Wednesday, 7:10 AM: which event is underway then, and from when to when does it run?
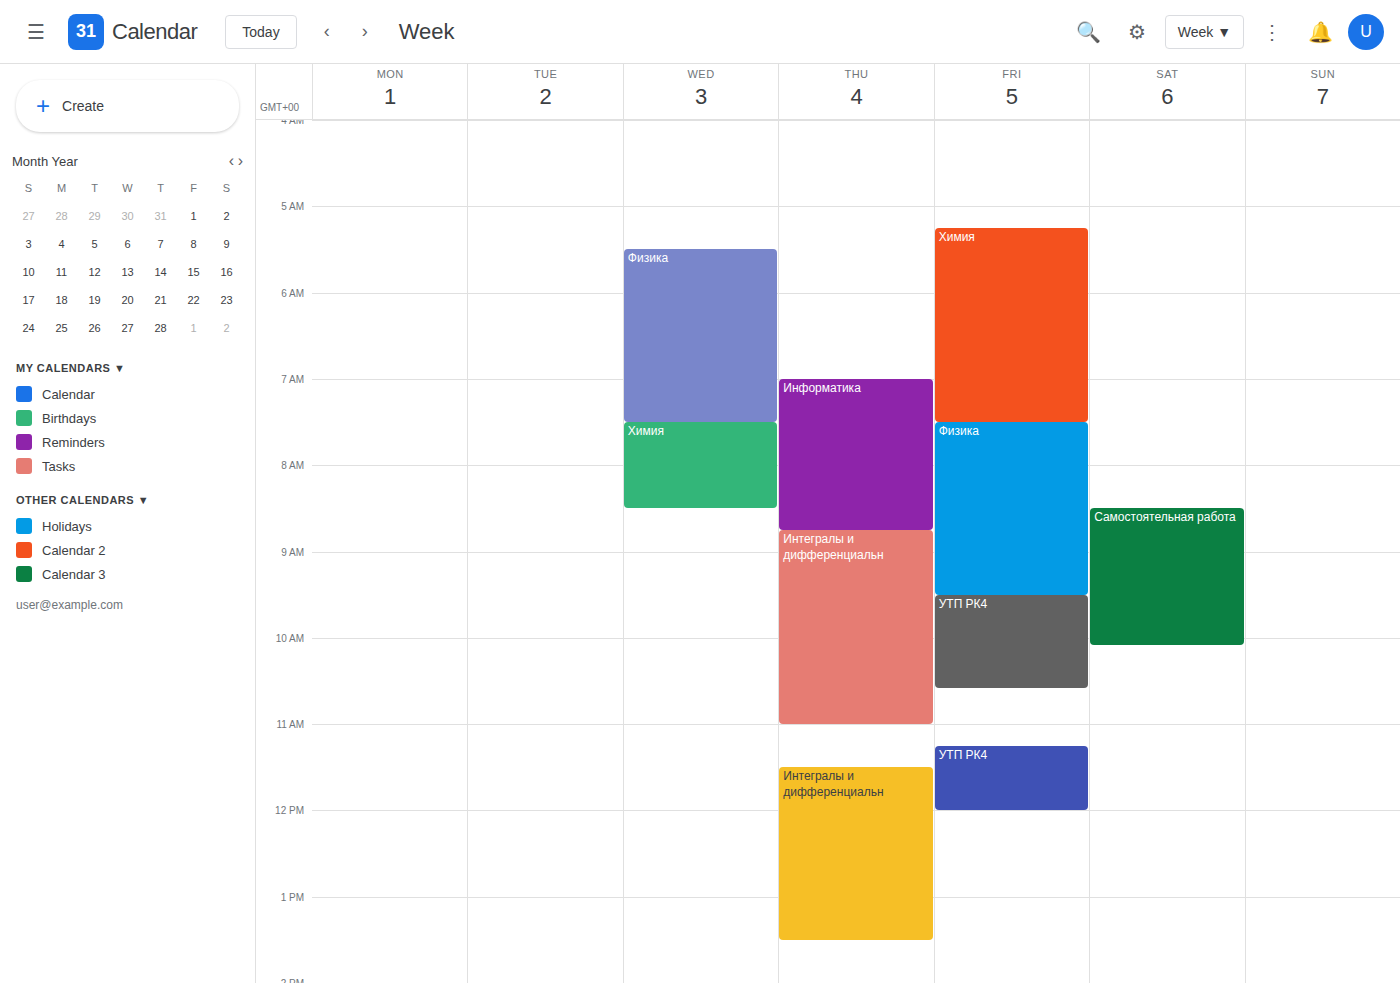
"Физика", 5:30 AM to 7:30 AM